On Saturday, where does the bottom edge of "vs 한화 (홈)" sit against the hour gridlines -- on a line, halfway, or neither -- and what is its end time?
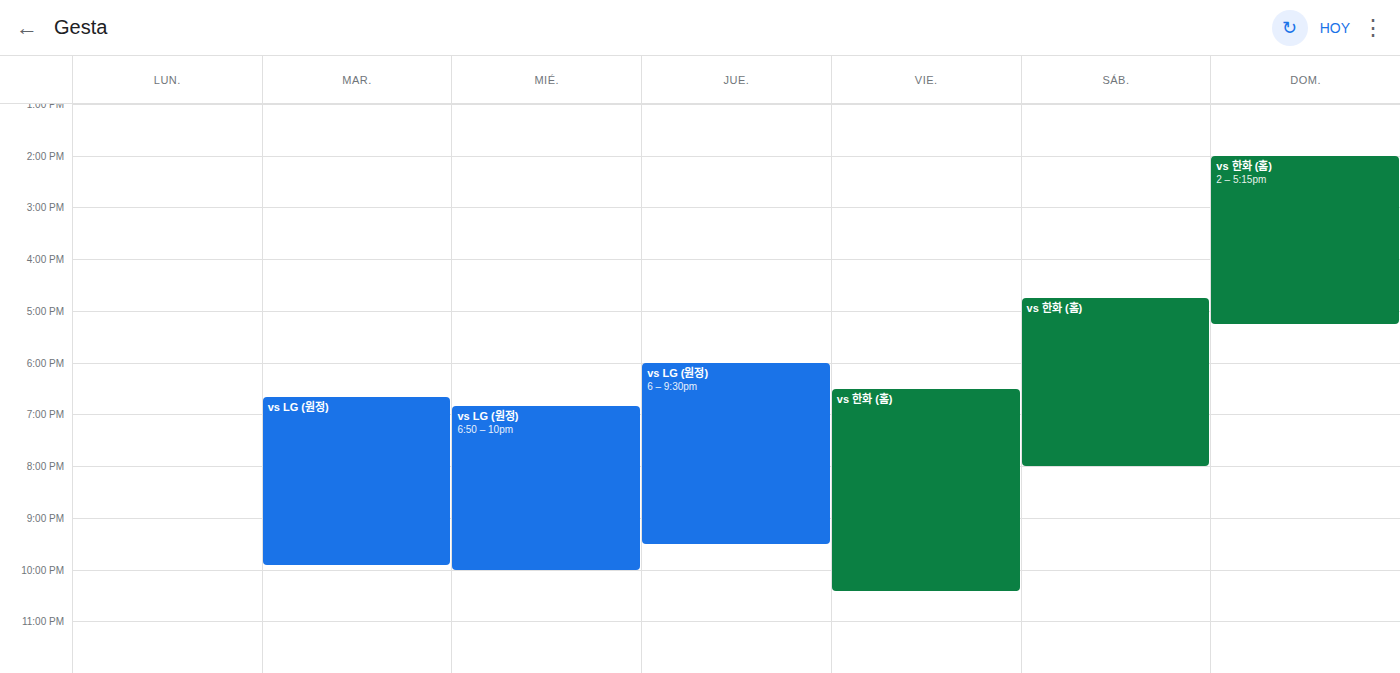
20:00 -- exactly on the 20:00 line.